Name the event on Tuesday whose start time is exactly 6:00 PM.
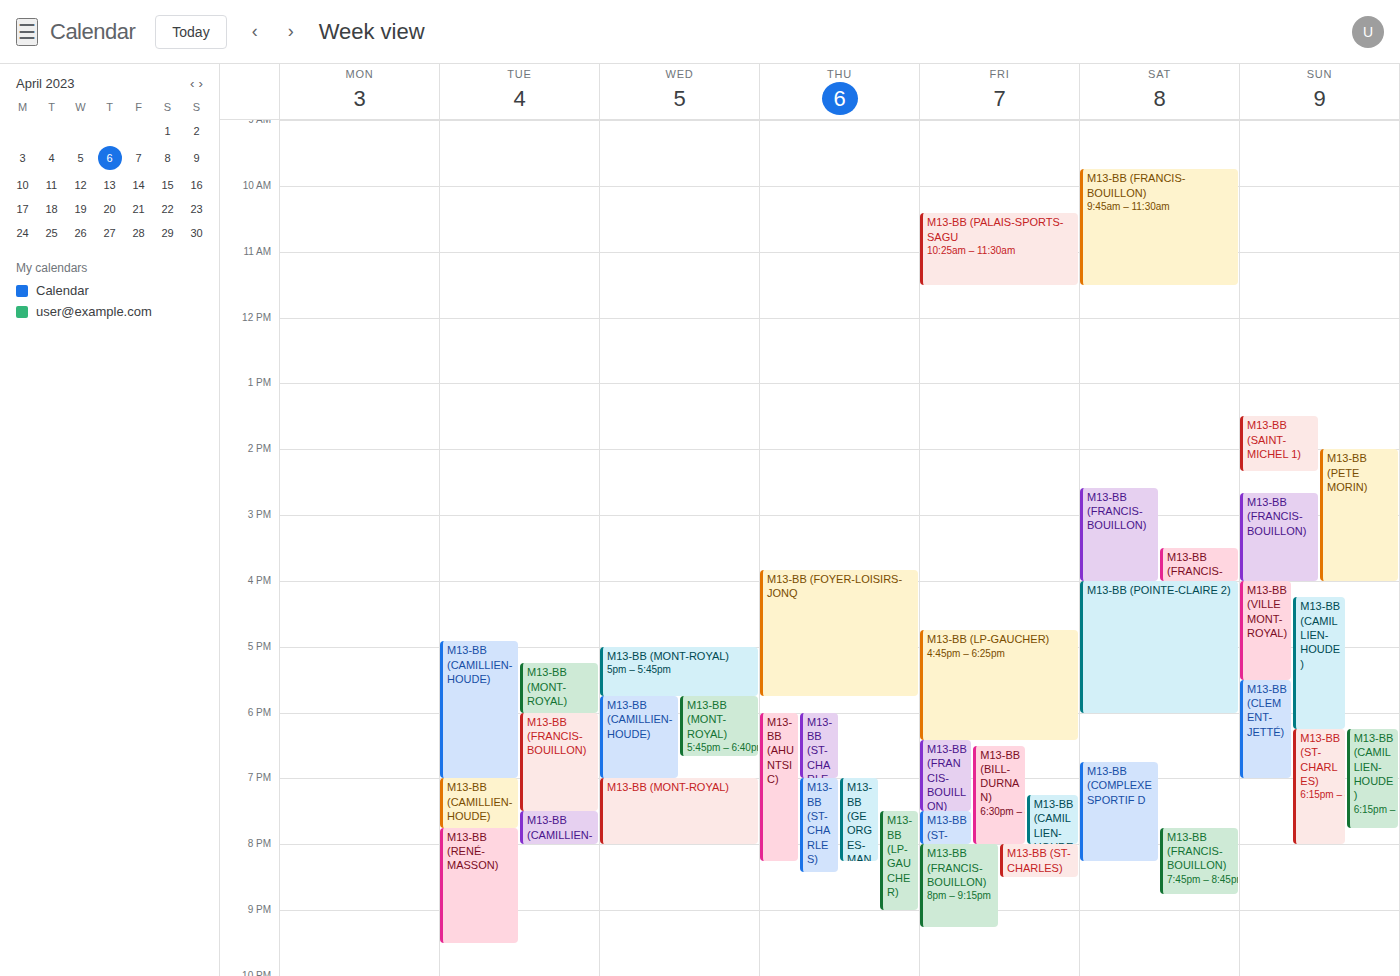
"M13-BB (FRANCIS-BOUILLON)"